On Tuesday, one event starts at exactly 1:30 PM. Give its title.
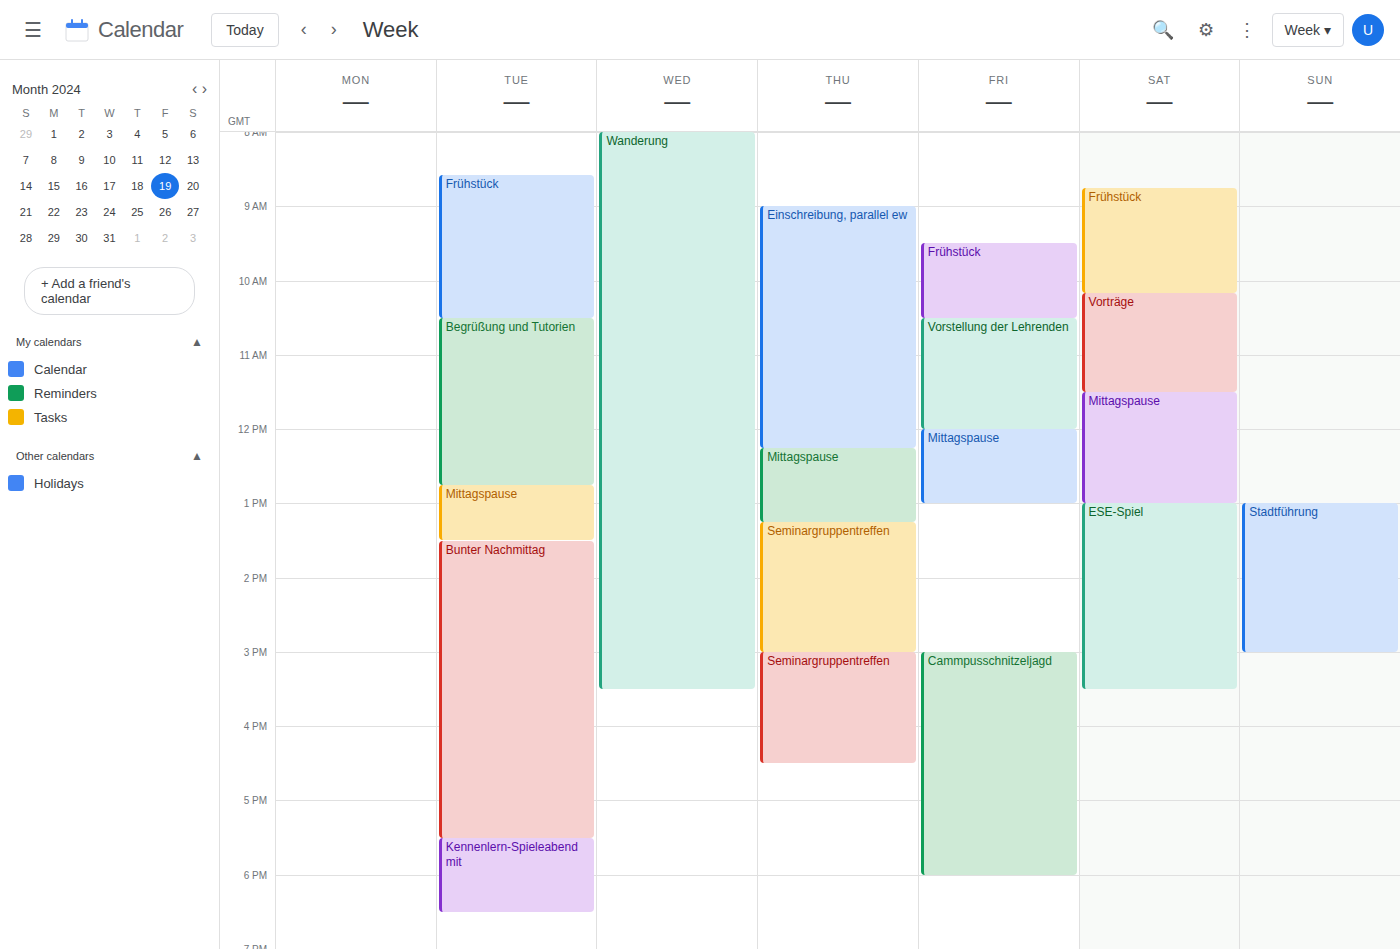
"Bunter Nachmittag"